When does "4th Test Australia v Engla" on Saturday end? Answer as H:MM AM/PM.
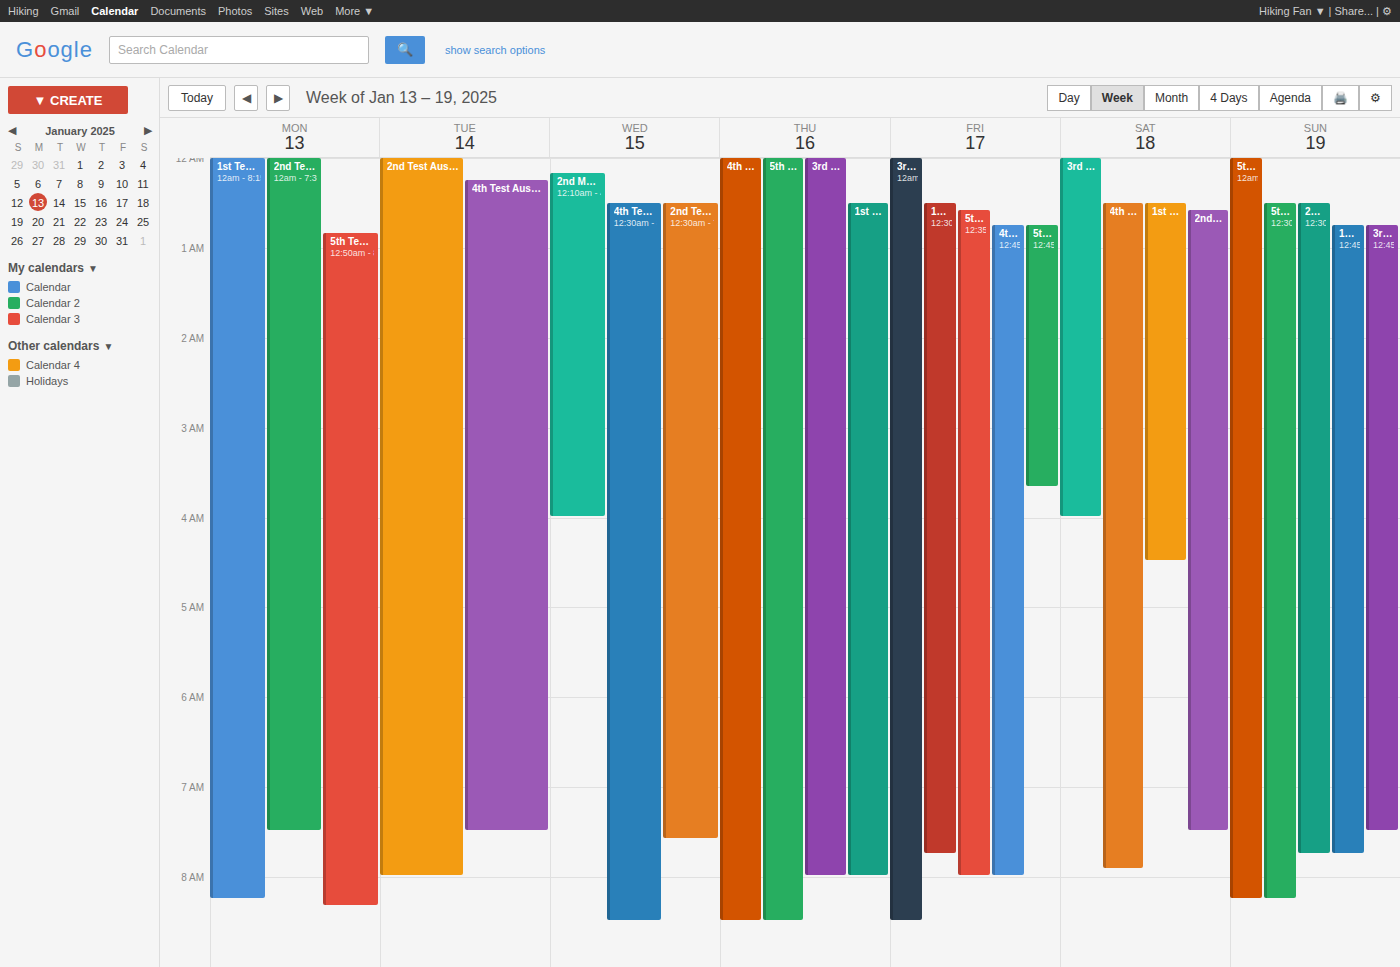
7:55 AM